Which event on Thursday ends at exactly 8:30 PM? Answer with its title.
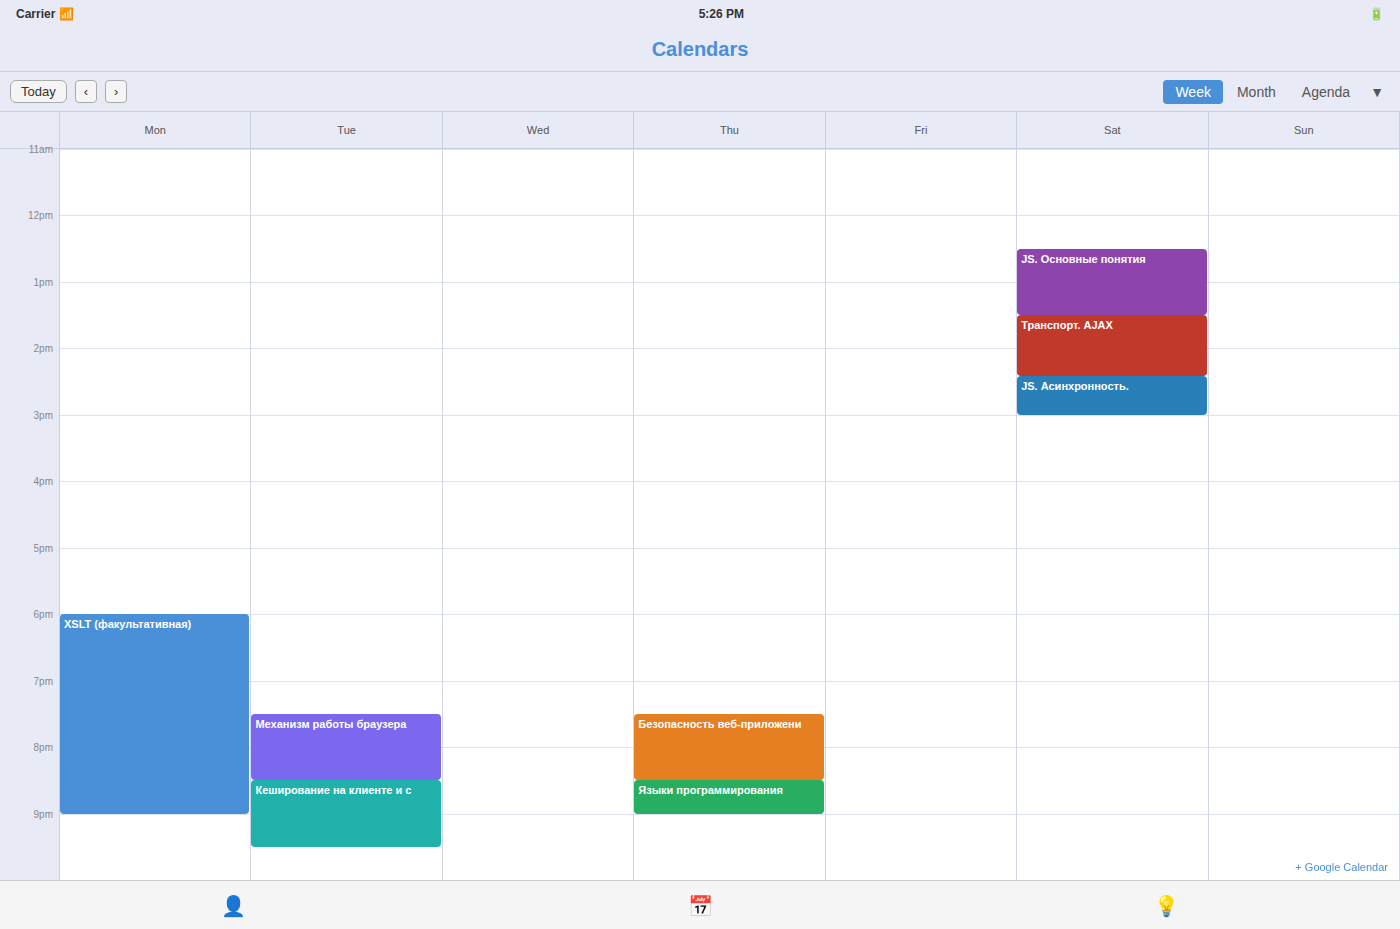
"Безопасность веб-приложени"